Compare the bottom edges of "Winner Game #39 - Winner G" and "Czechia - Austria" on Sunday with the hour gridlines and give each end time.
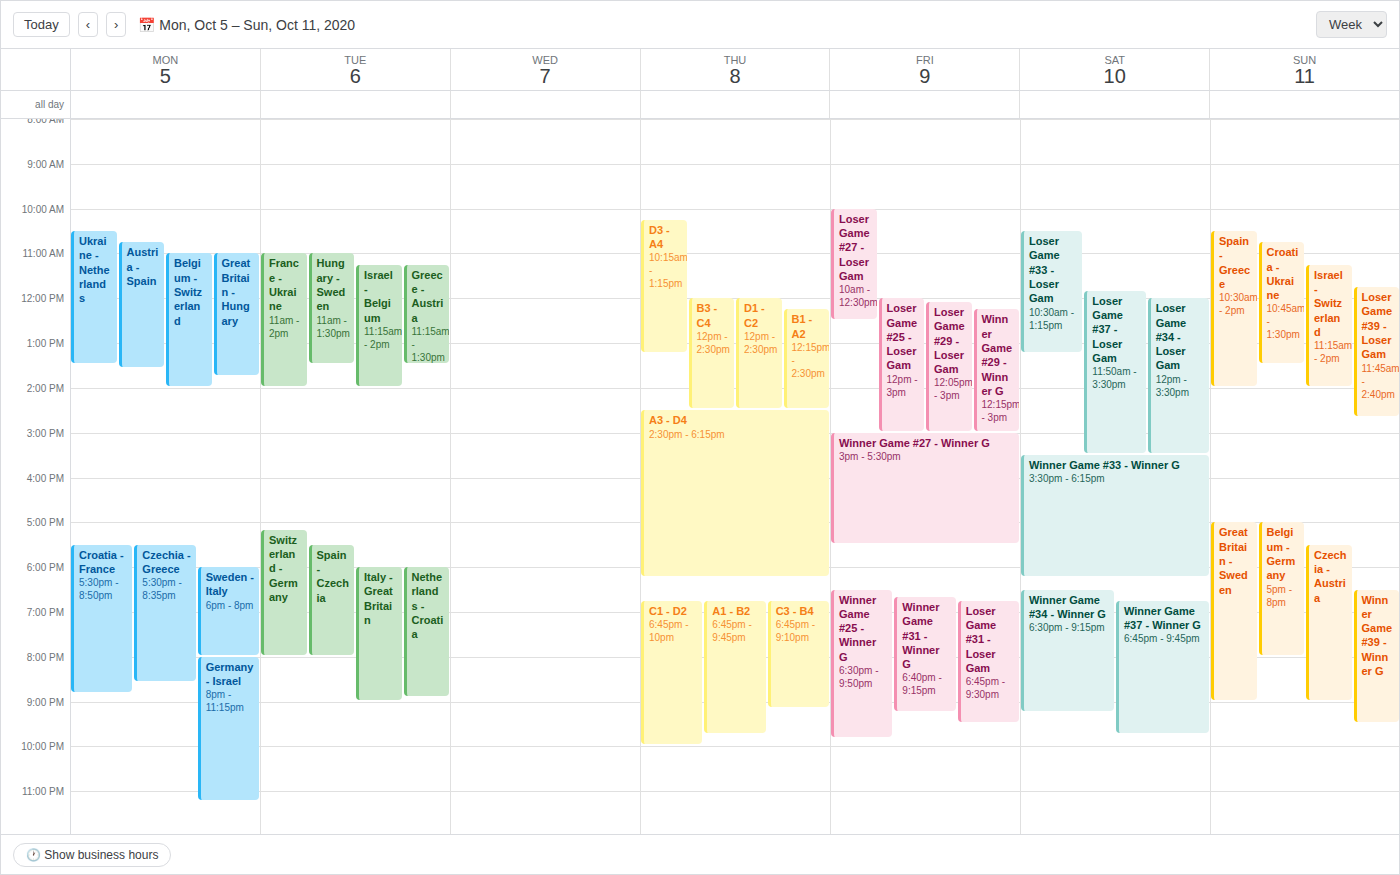
"Winner Game #39 - Winner G": 9:30 PM, halfway between the 9 PM and 10 PM lines. "Czechia - Austria": 9:00 PM, exactly on the 9 PM line.